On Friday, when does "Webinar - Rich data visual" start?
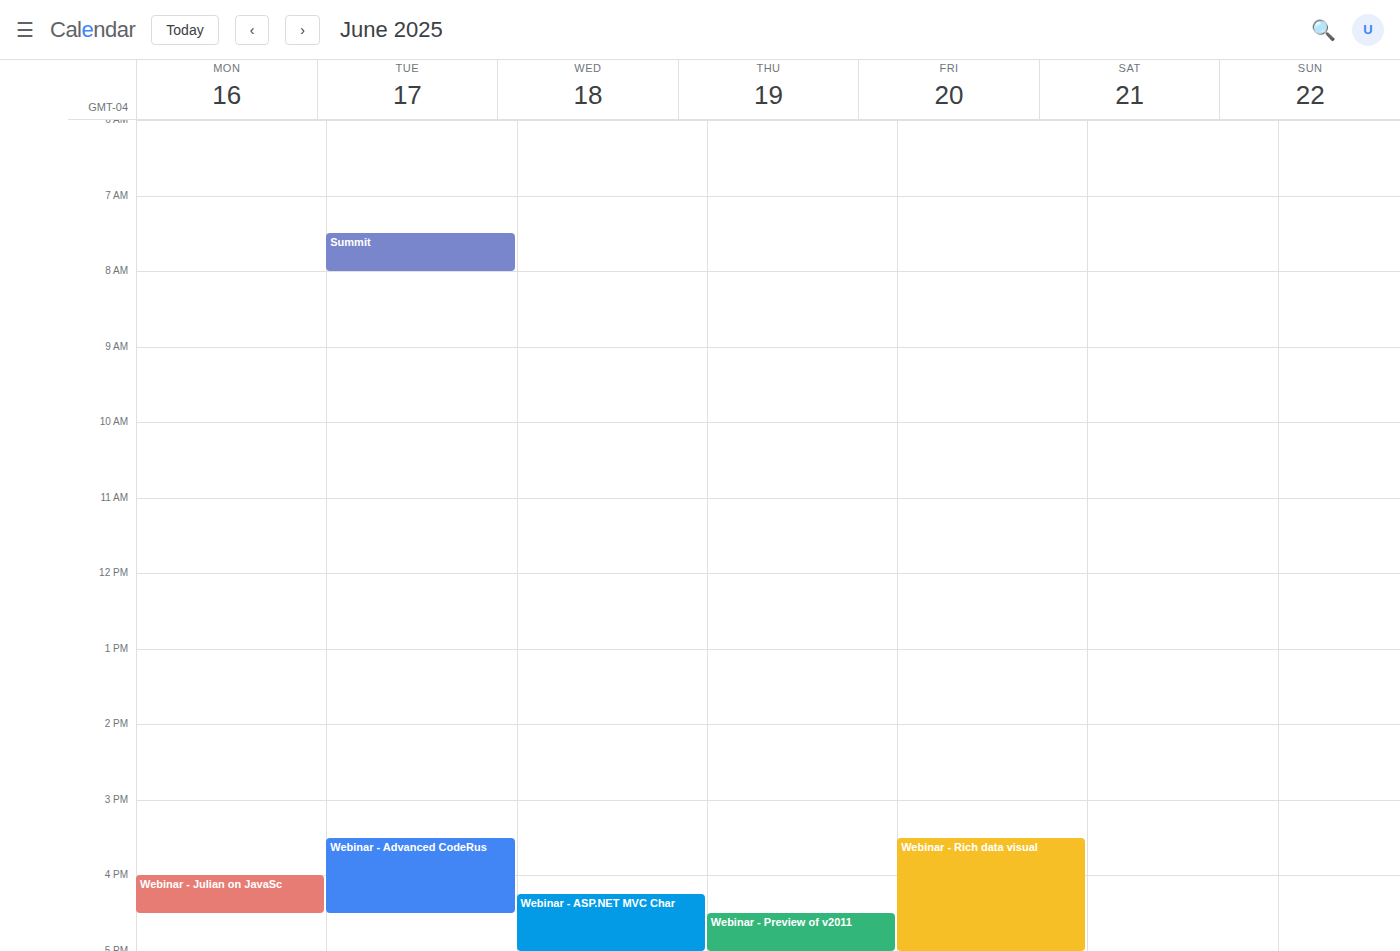
3:30 PM